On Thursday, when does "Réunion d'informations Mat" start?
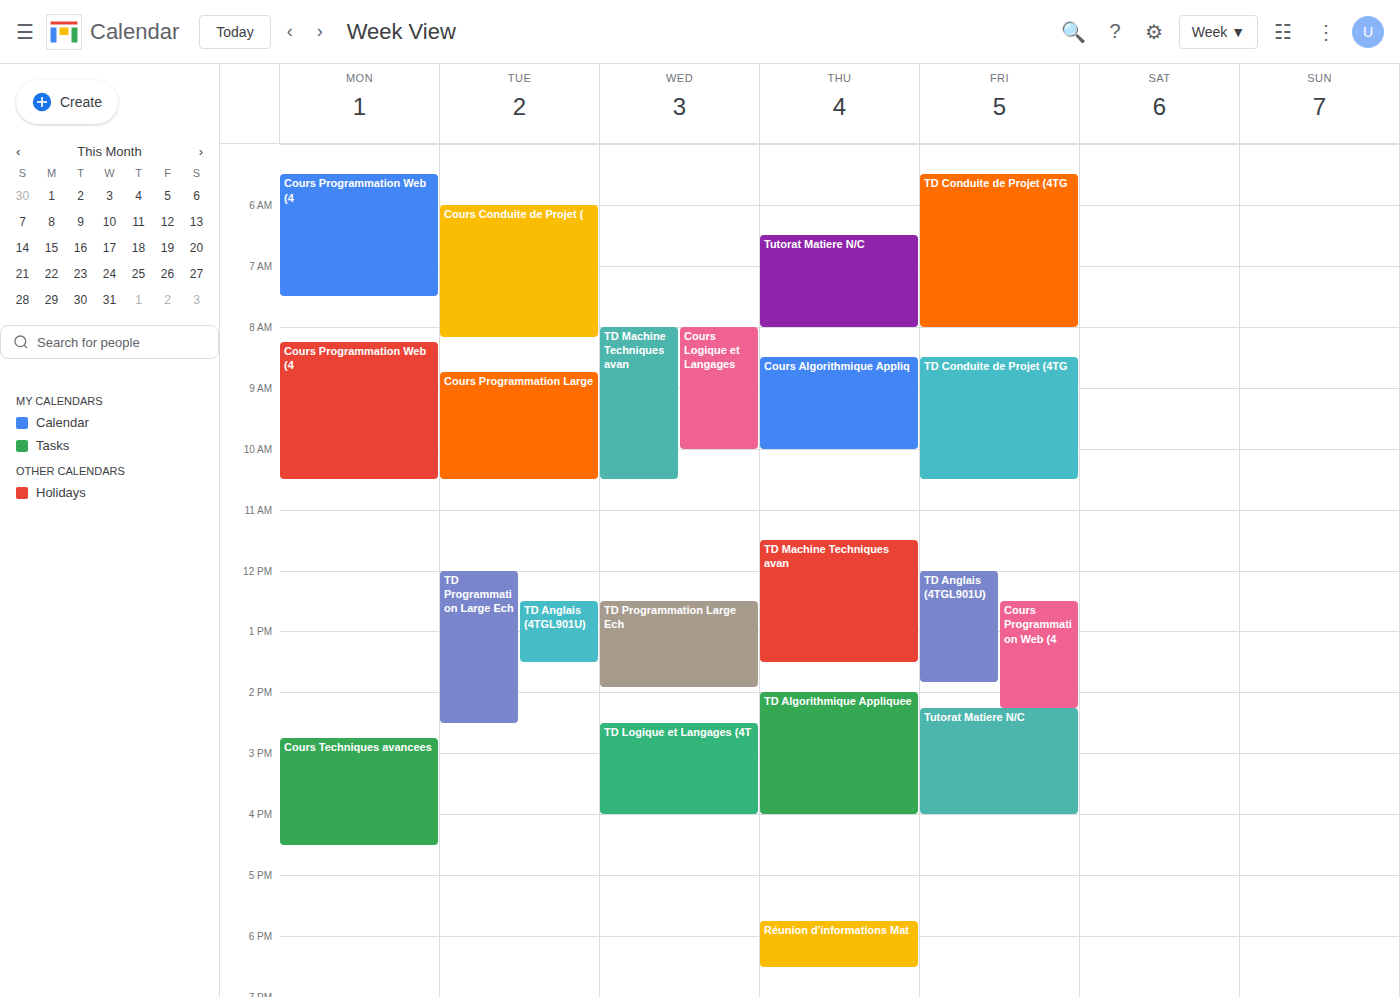
5:45 PM